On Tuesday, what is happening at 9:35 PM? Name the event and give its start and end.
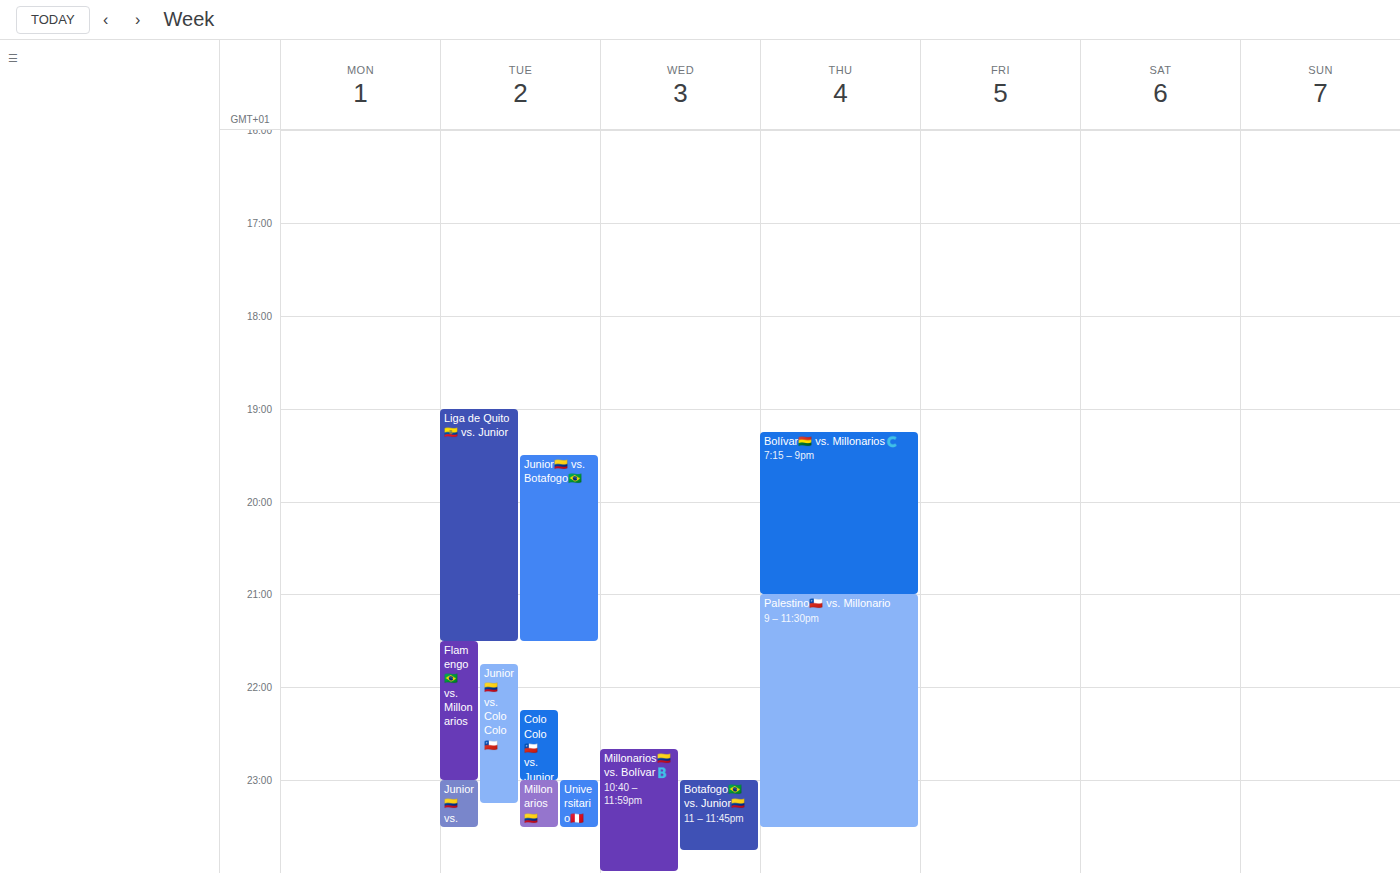
"Flamengo🇧🇷 vs. Millonarios", 9:30 PM to 11:00 PM